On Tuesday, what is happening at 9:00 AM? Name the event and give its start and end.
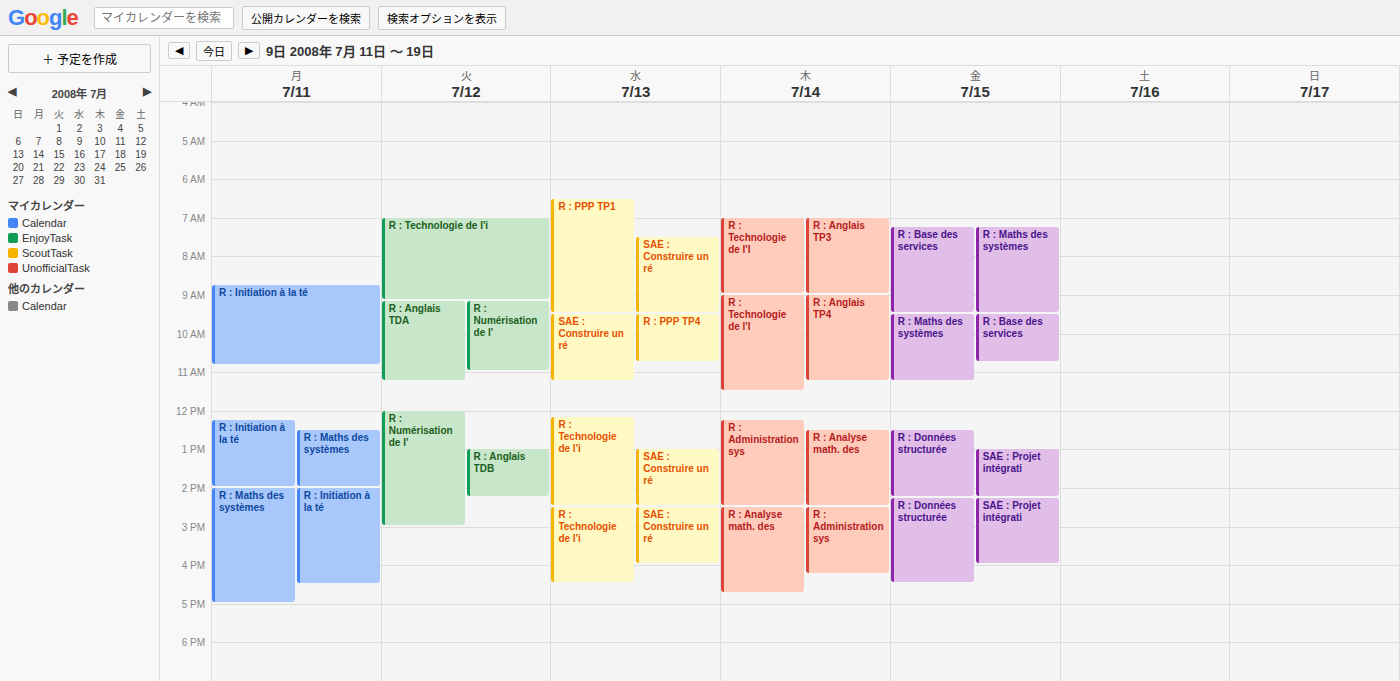
"R : Technologie de l'i", 7:00 AM to 9:10 AM